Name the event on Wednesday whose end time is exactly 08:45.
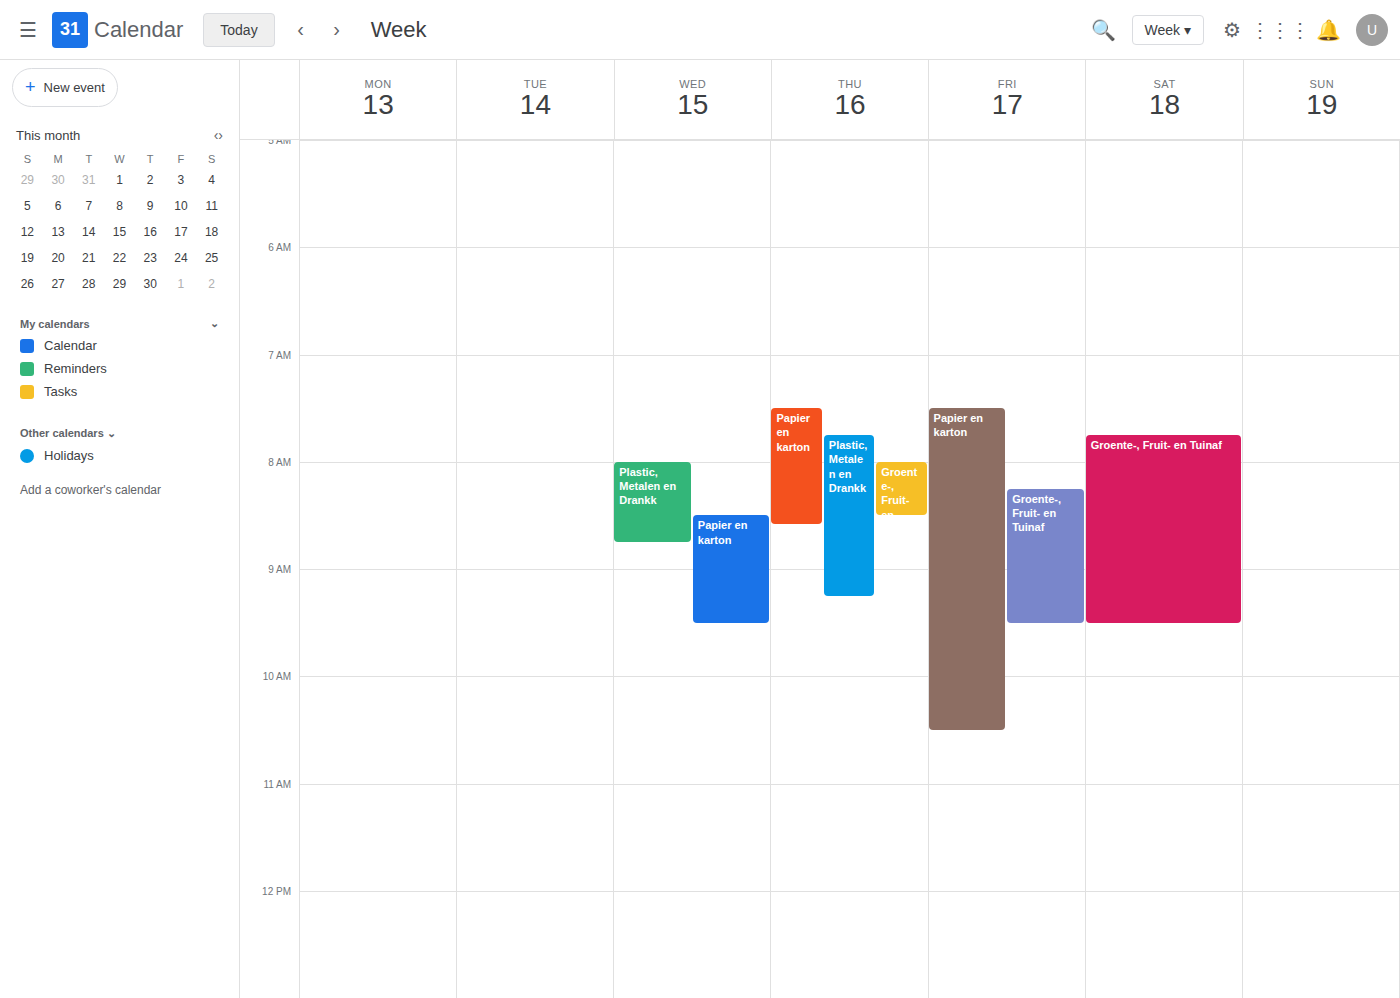
"Plastic, Metalen en Drankk"